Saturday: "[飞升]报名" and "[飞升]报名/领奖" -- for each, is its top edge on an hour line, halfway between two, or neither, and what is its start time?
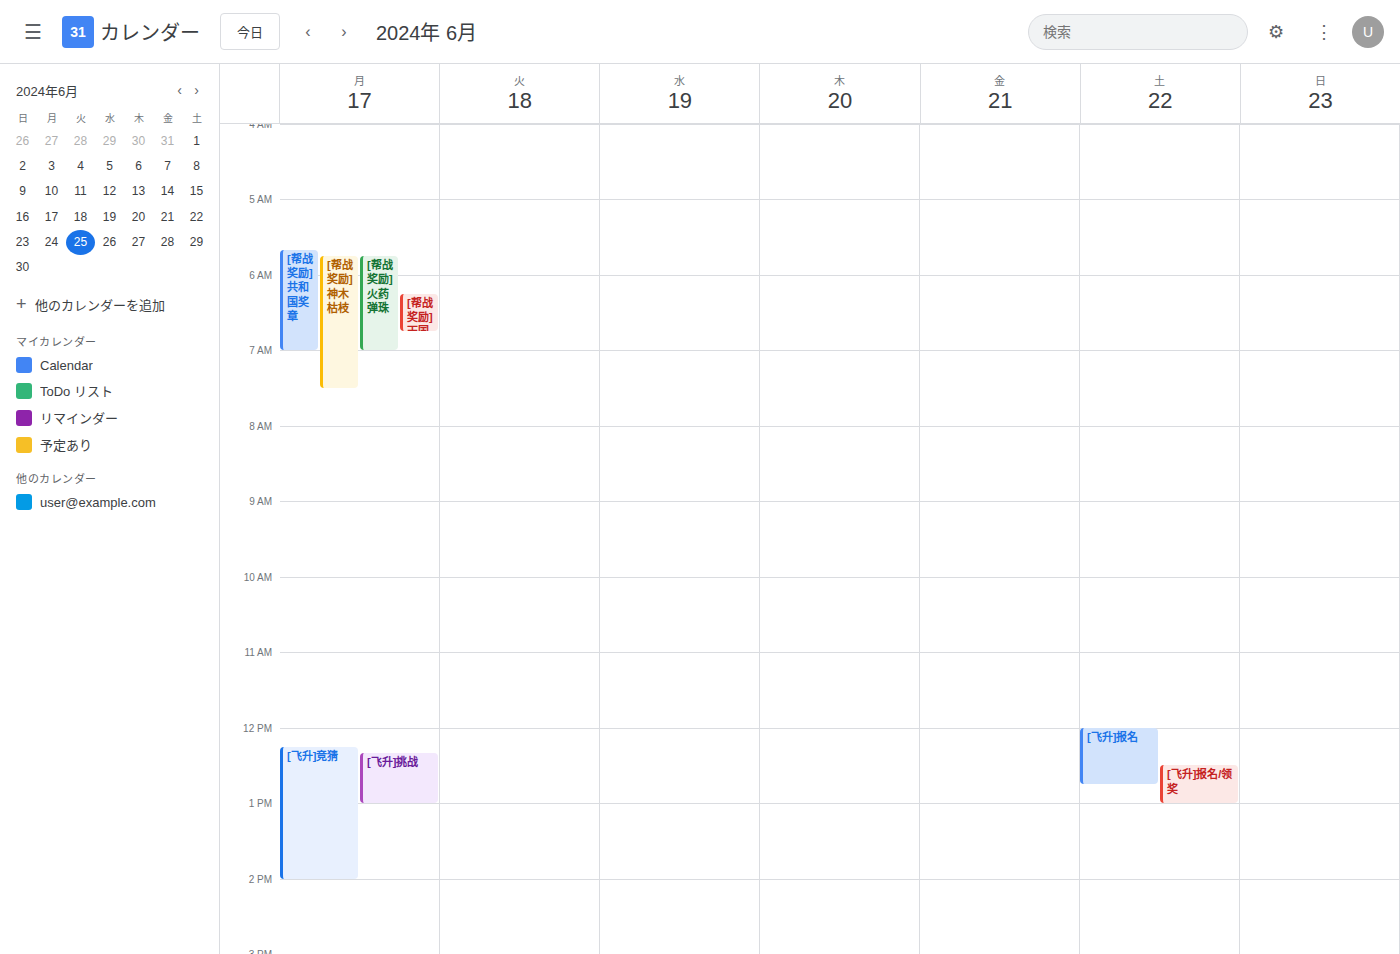
"[飞升]报名": 12:00 PM, exactly on the 12 PM line. "[飞升]报名/领奖": 12:30 PM, halfway between the 12 PM and 1 PM lines.